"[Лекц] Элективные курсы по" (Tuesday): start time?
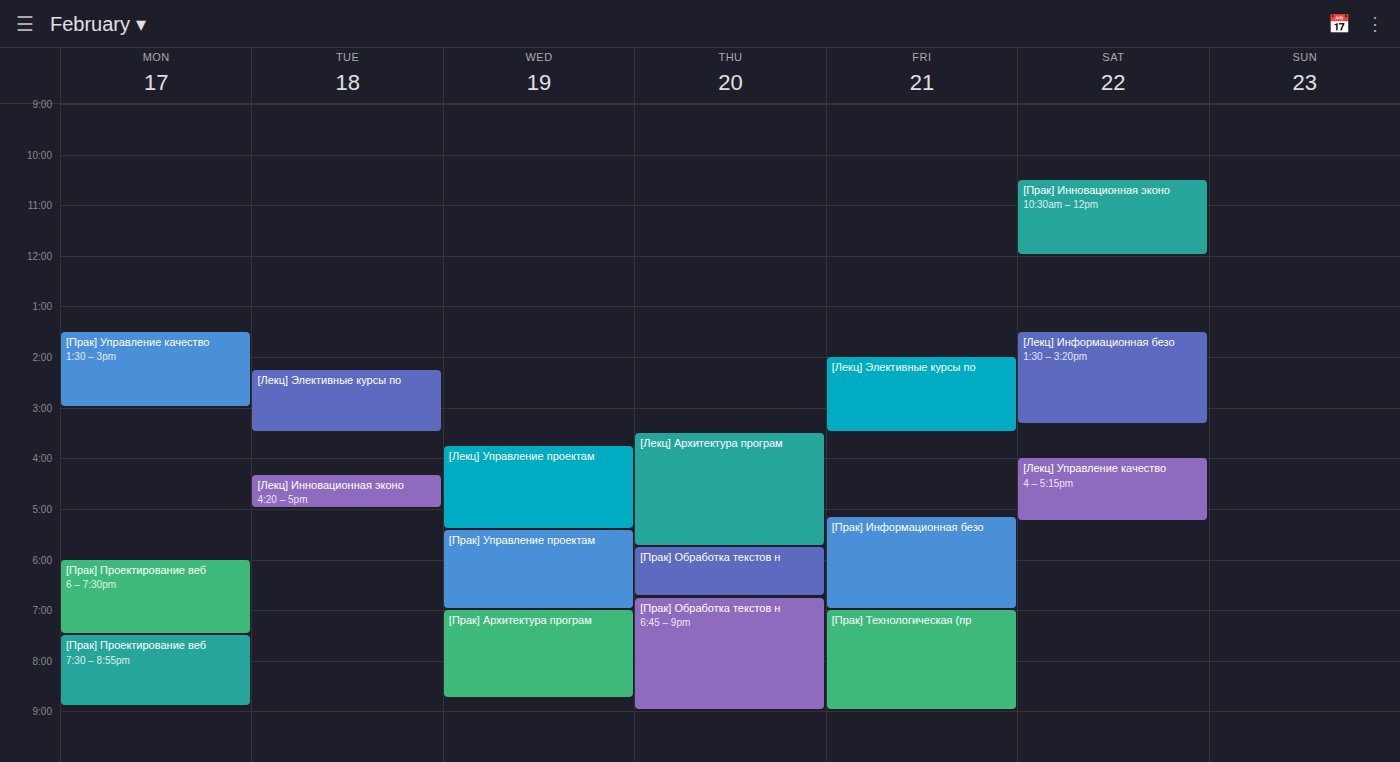
2:15 PM